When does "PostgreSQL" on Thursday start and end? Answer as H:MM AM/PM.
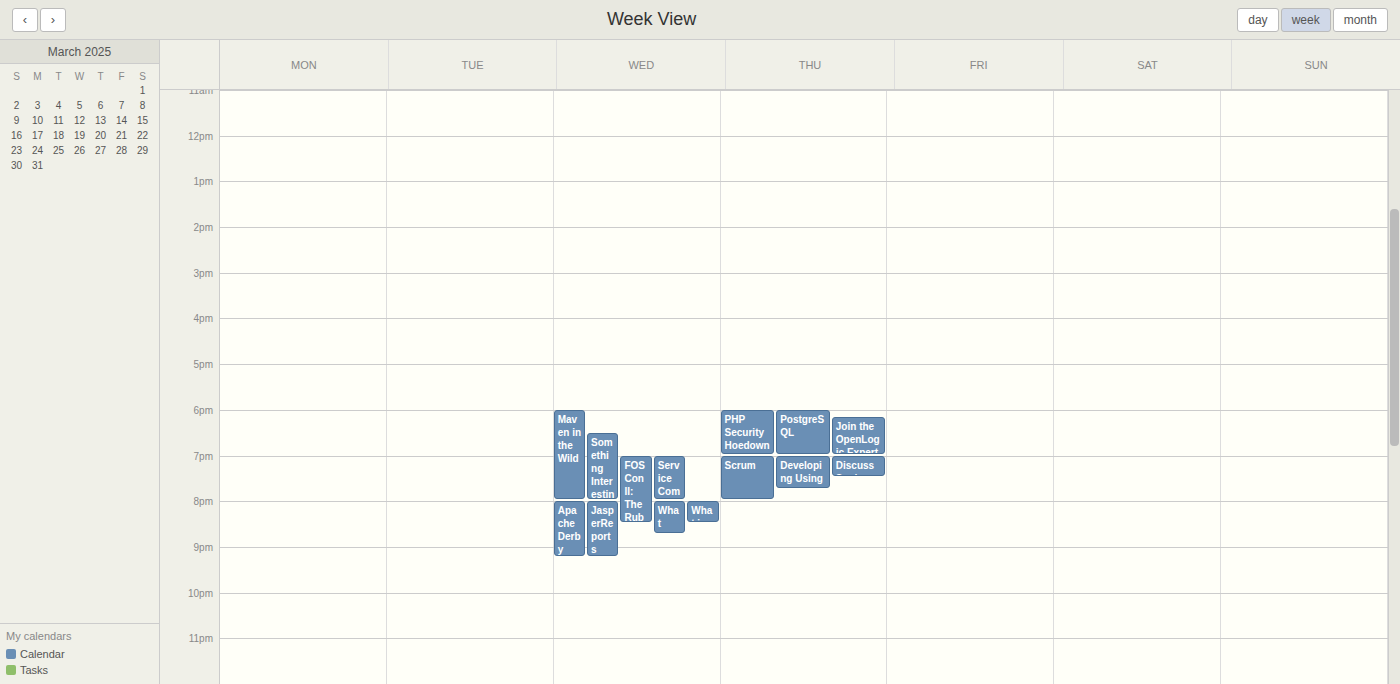
6:00 PM to 7:00 PM